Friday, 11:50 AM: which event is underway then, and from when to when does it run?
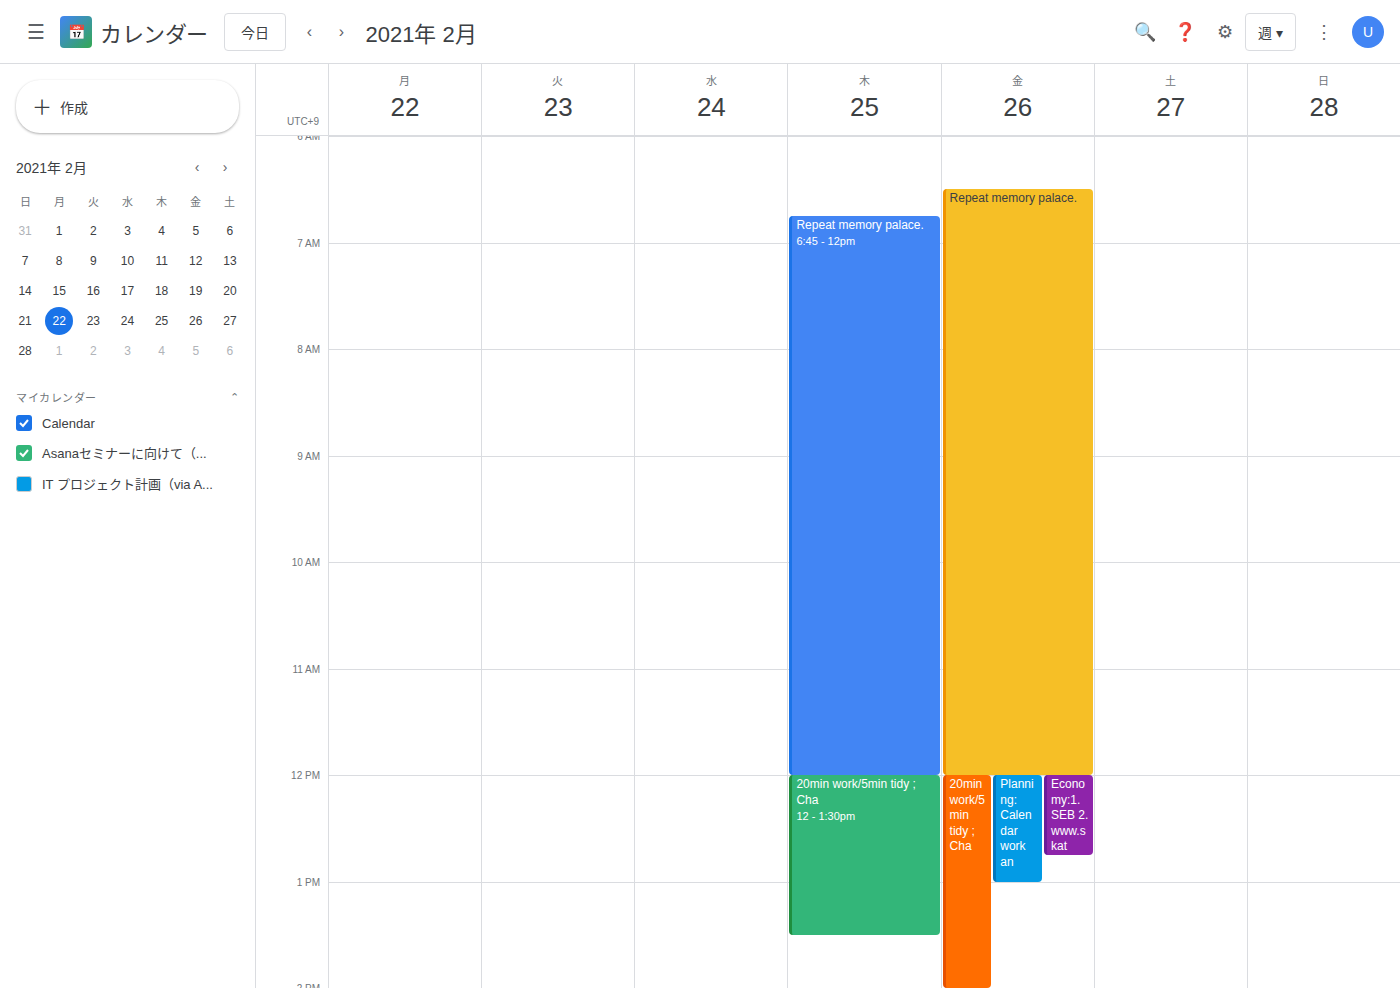
"Repeat memory palace.", 6:30 AM to 12:00 PM